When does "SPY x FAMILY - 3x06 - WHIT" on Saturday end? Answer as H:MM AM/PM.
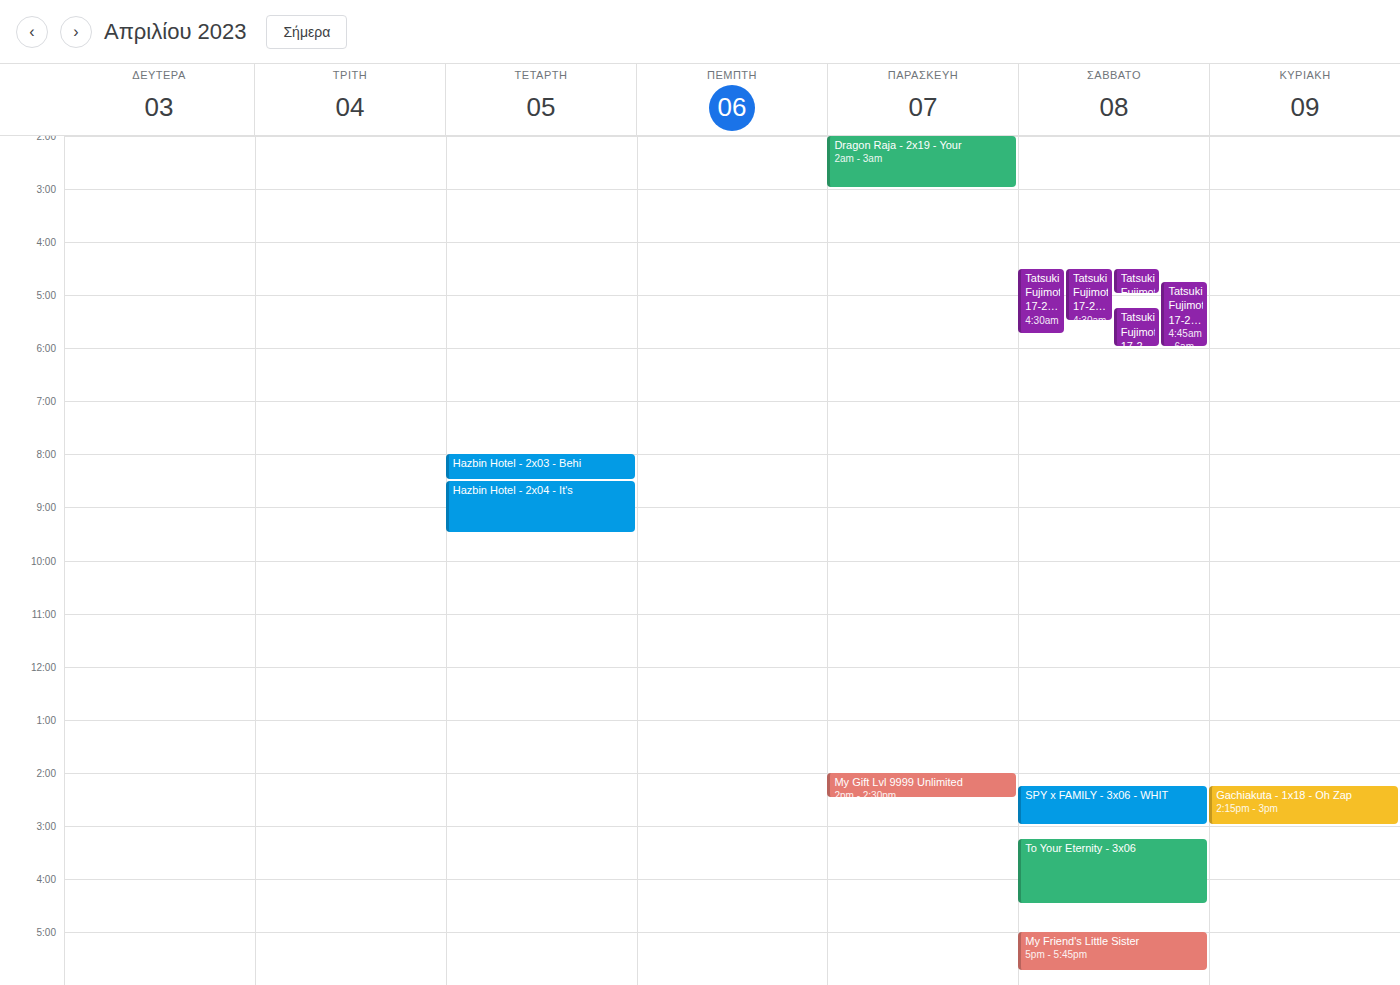
3:00 PM